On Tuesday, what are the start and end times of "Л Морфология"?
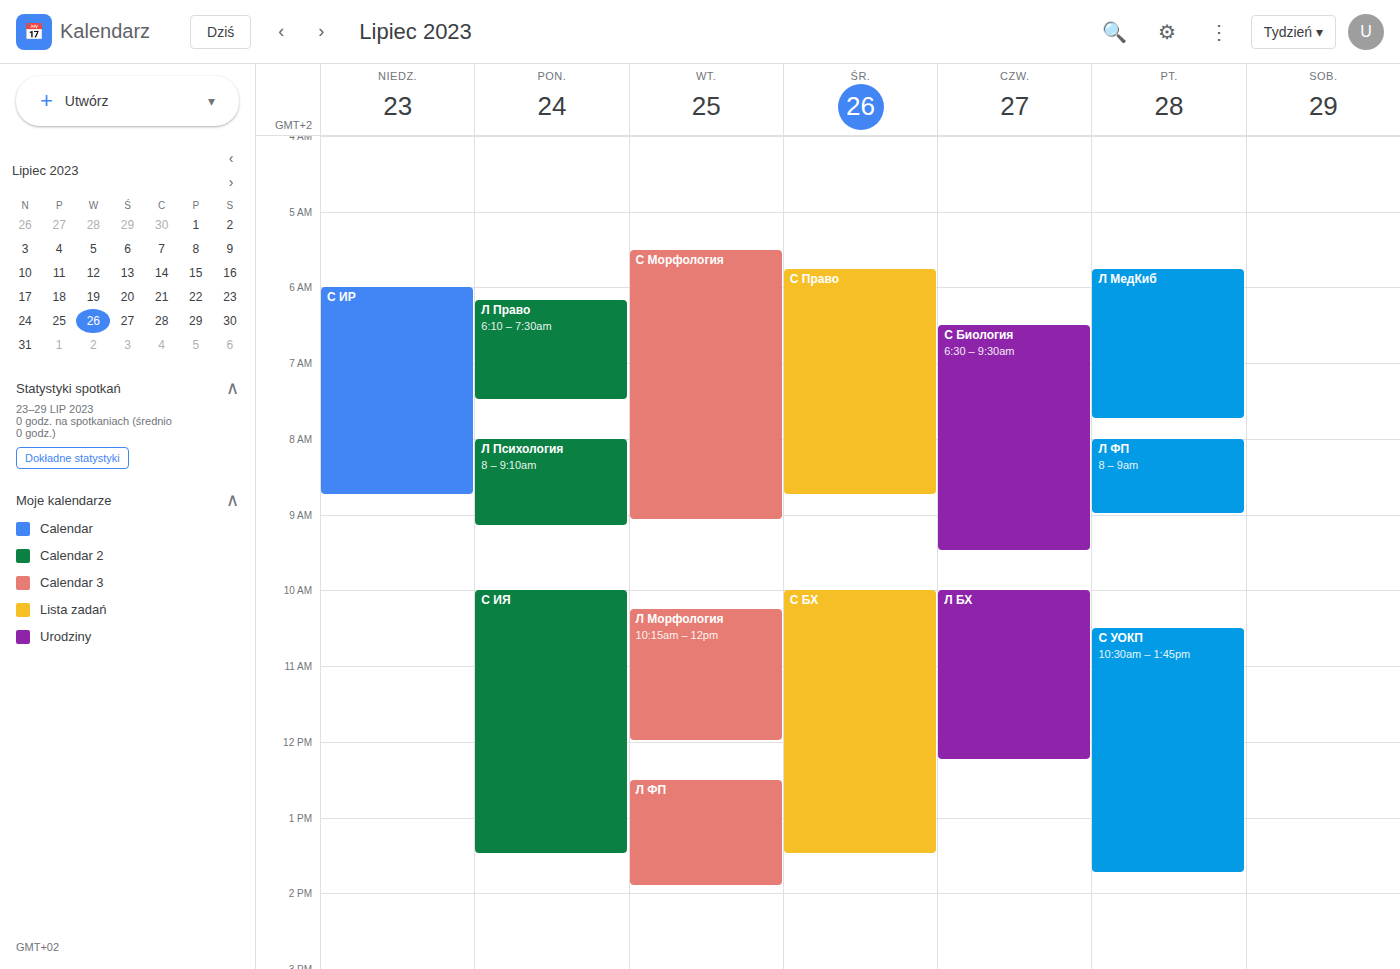
10:15 AM to 12:00 PM